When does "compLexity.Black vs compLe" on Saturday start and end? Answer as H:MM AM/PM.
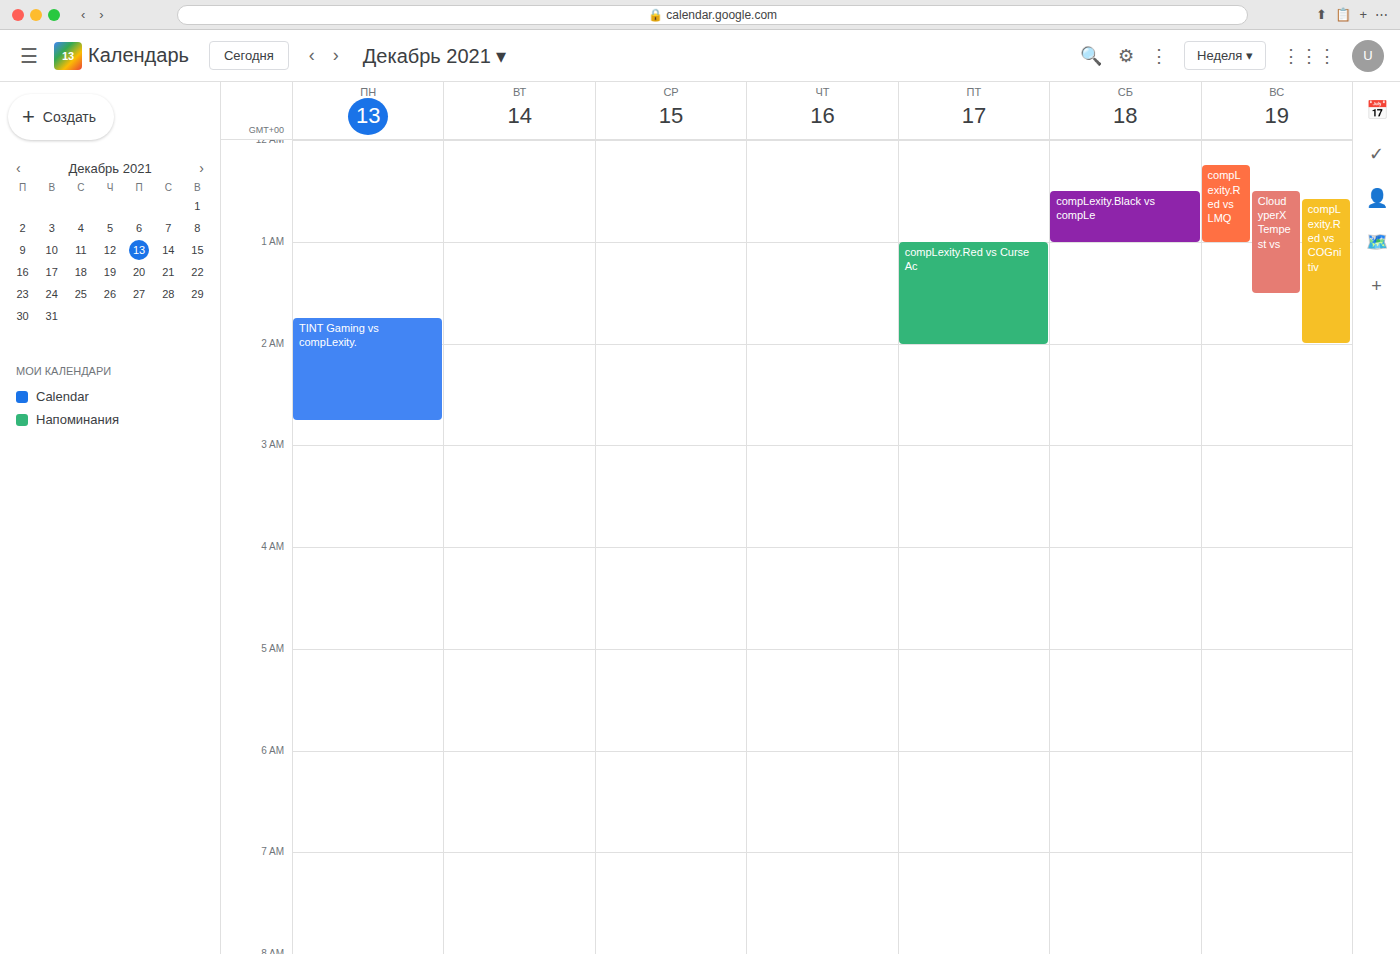
12:30 AM to 1:00 AM